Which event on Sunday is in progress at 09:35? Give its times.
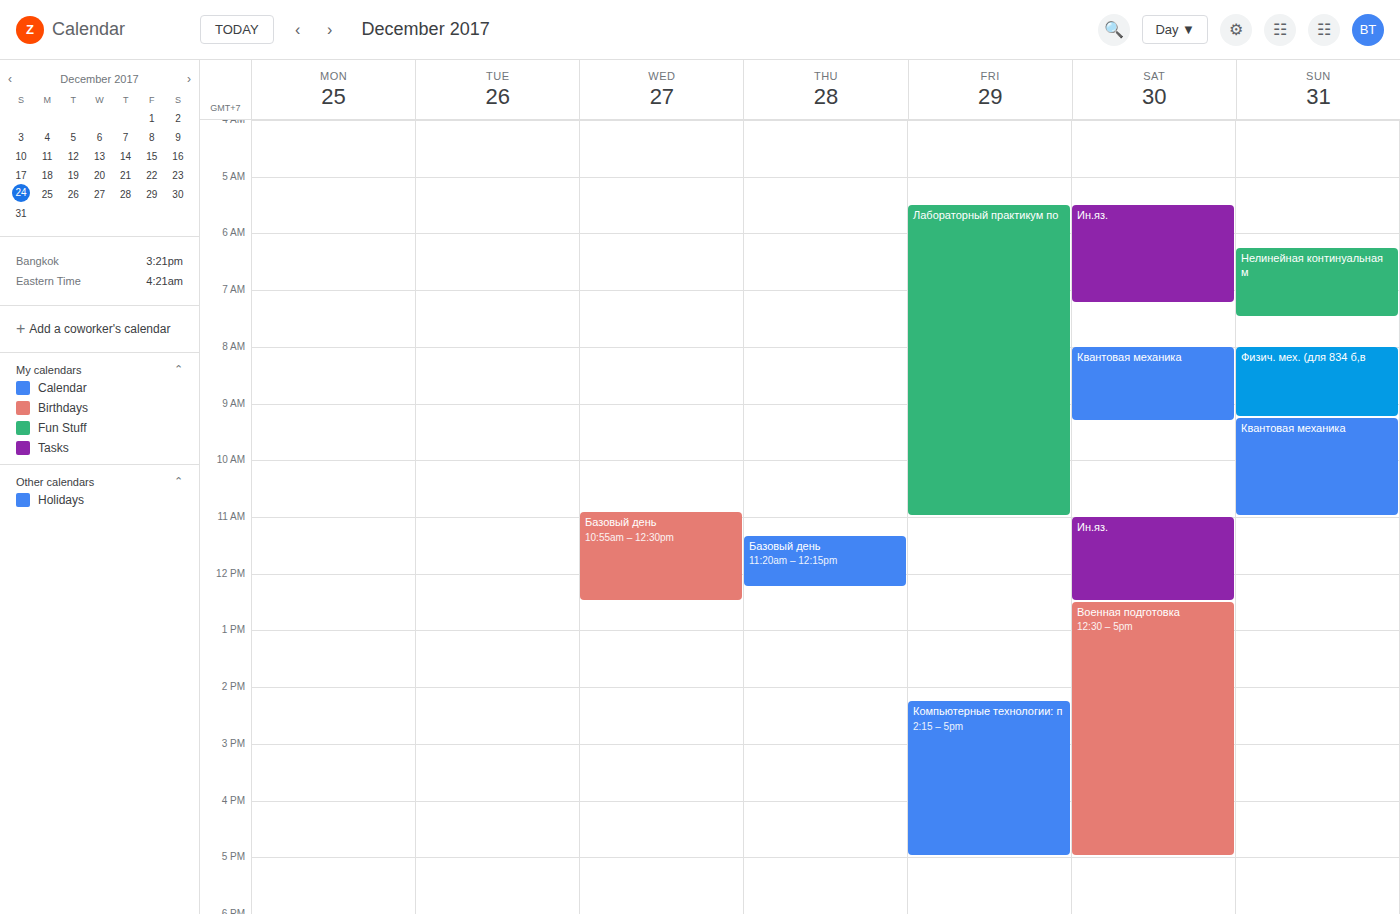
"Квантовая механика", 09:15 to 11:00